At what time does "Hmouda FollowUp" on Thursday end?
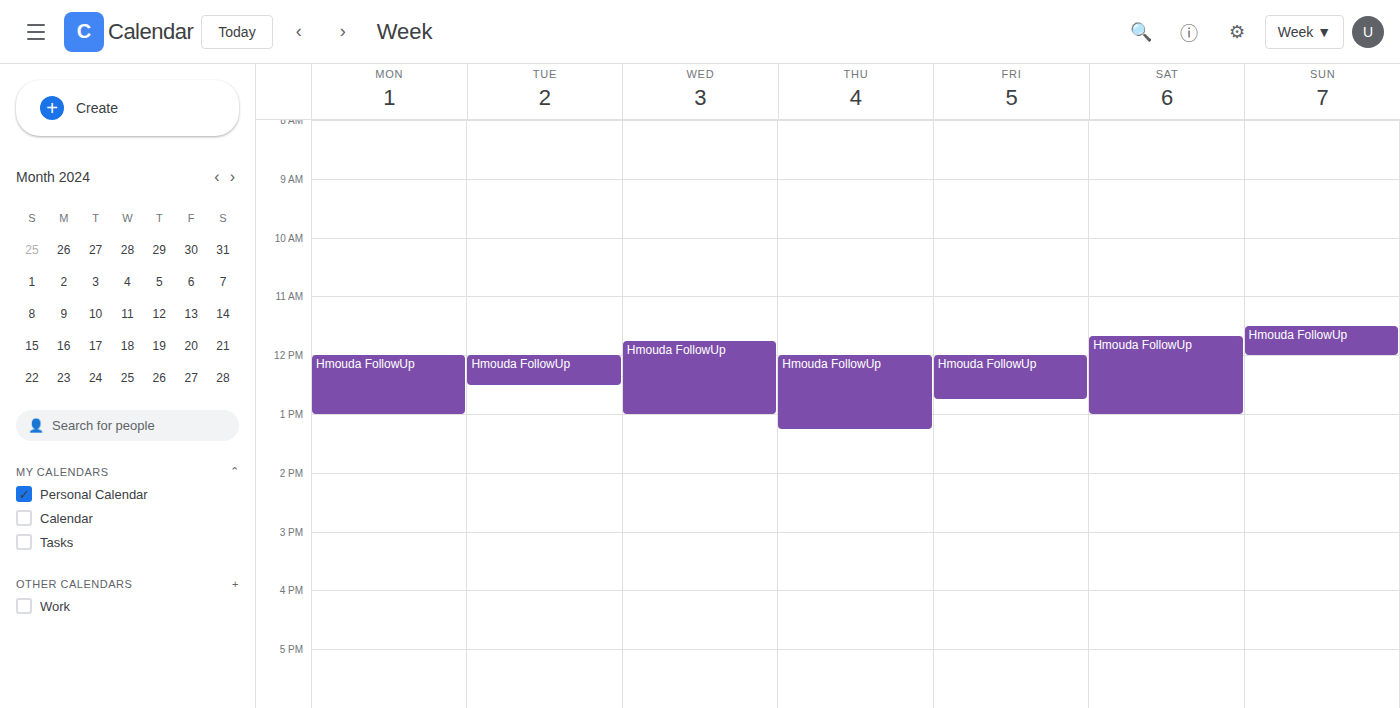
1:15 PM